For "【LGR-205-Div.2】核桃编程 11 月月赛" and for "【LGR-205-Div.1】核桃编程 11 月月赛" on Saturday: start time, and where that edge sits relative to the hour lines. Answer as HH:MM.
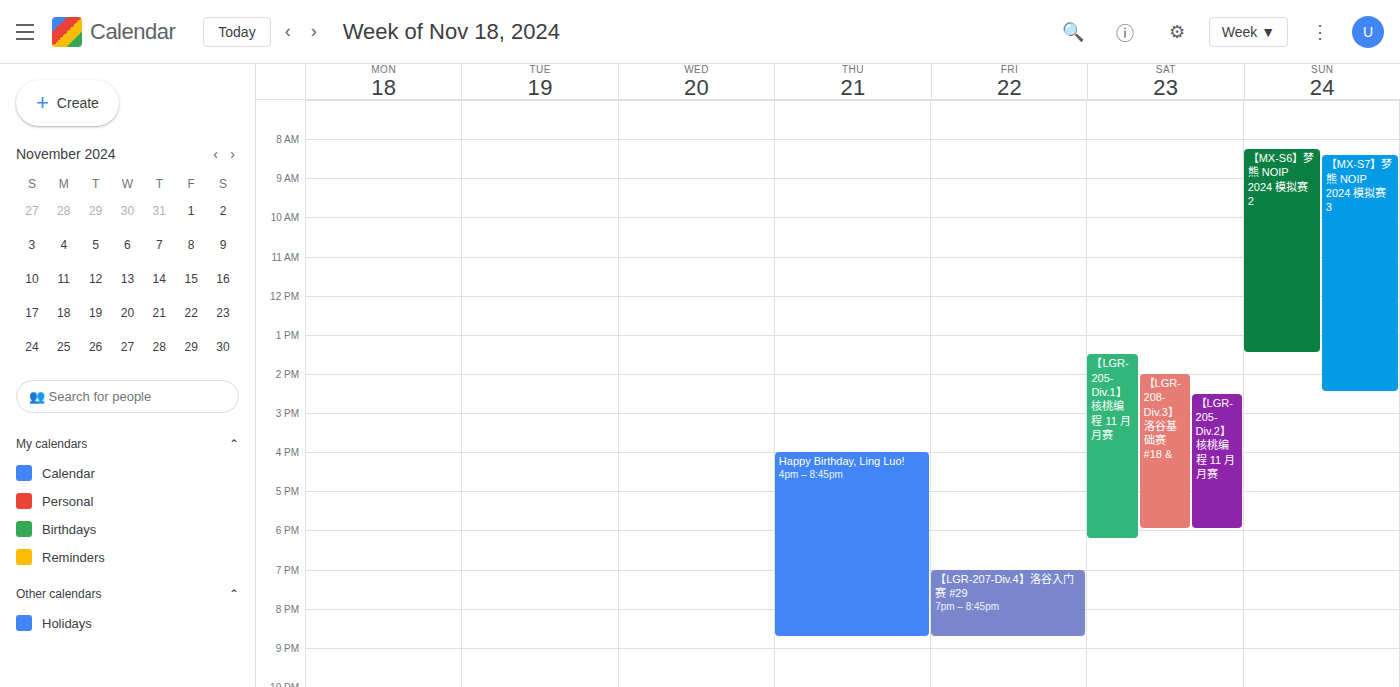
"【LGR-205-Div.2】核桃编程 11 月月赛": 14:30, halfway between the 14:00 and 15:00 lines. "【LGR-205-Div.1】核桃编程 11 月月赛": 13:30, halfway between the 13:00 and 14:00 lines.